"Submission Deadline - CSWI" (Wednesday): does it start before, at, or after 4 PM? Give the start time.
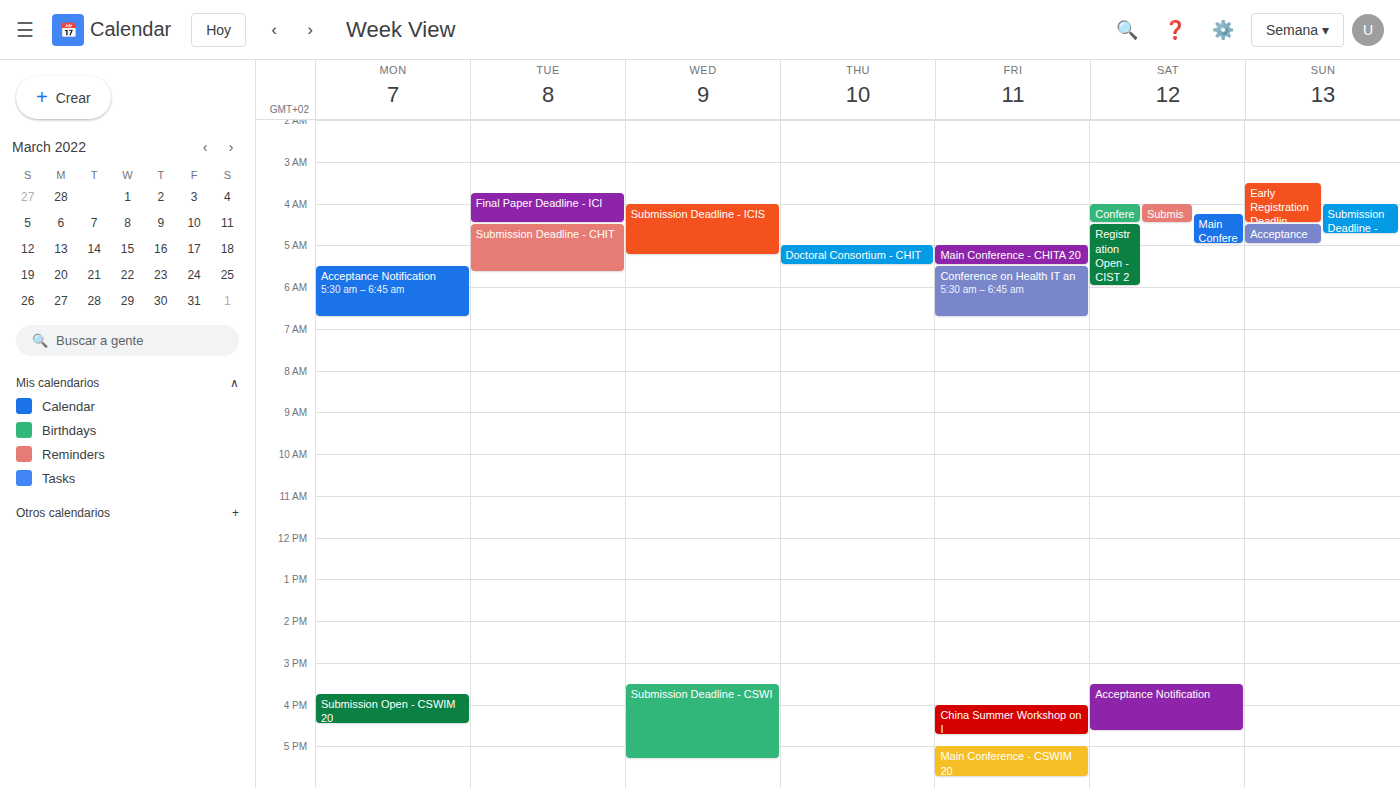
3:30 PM -- before 4 PM, 30 minutes above the 4 PM line.